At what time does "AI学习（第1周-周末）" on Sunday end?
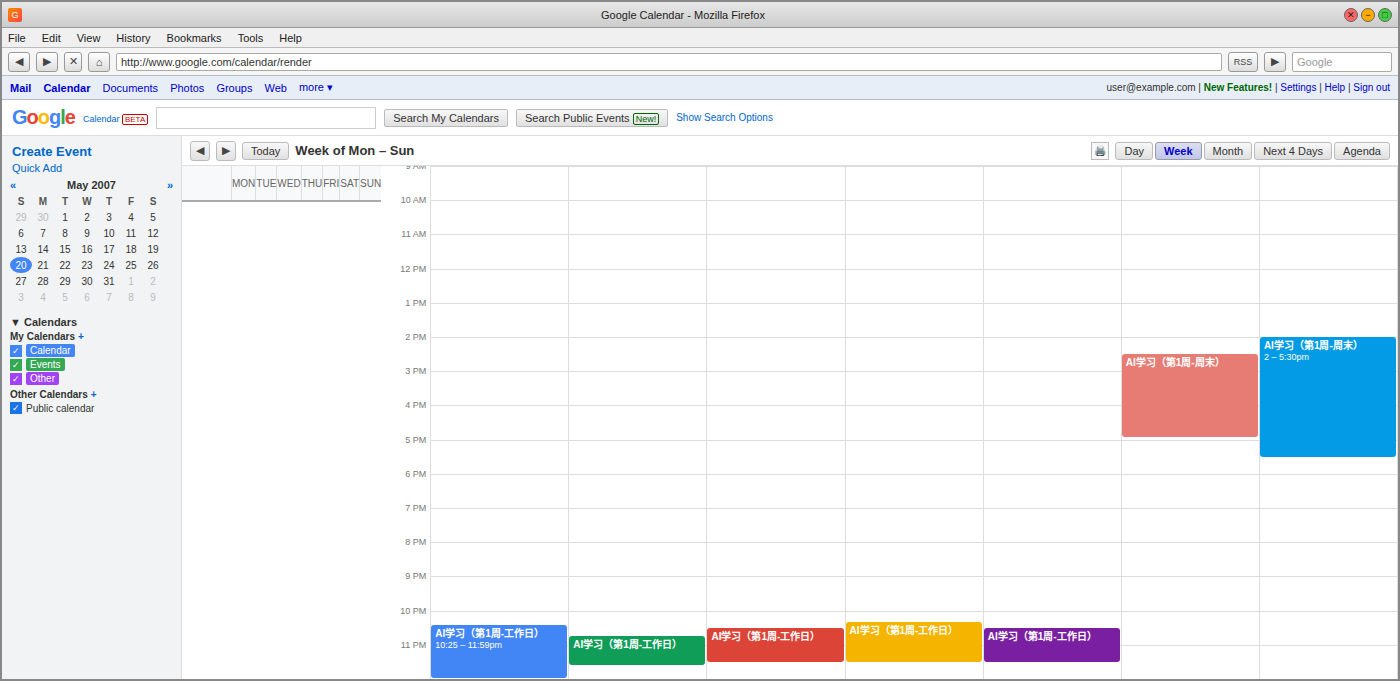
5:30 PM